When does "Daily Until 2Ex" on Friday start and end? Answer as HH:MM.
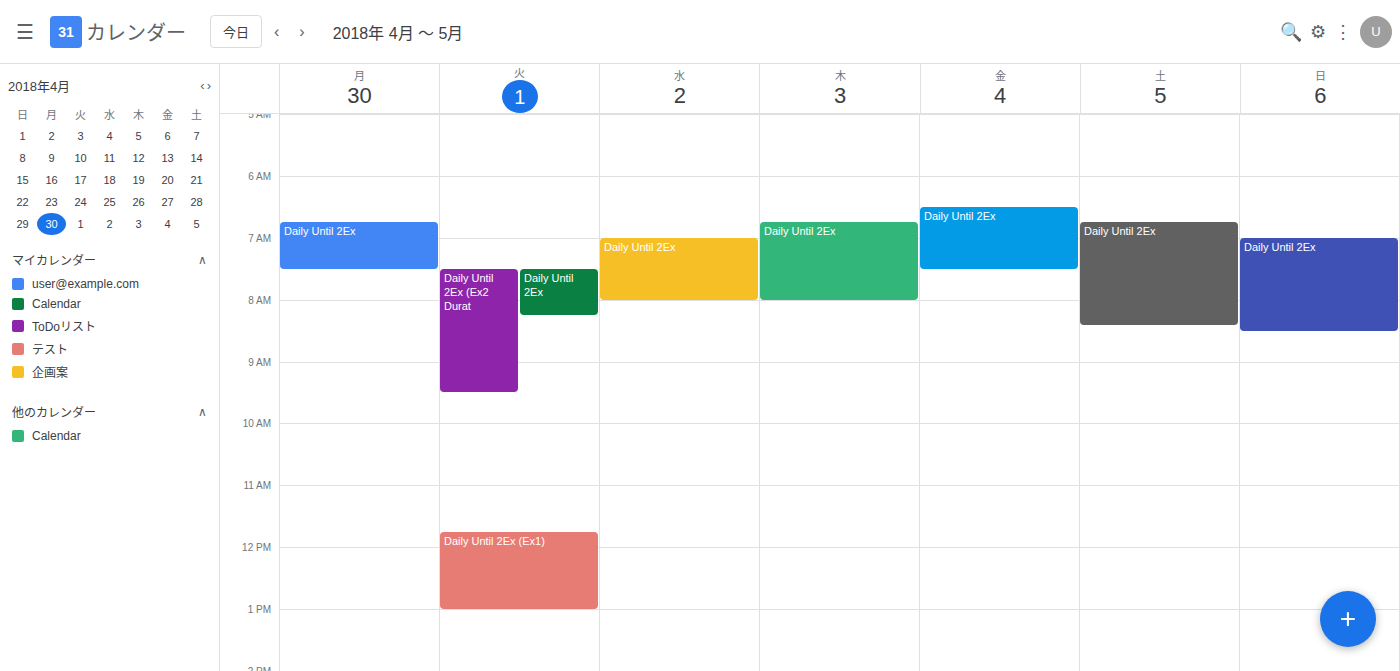
06:30 to 07:30